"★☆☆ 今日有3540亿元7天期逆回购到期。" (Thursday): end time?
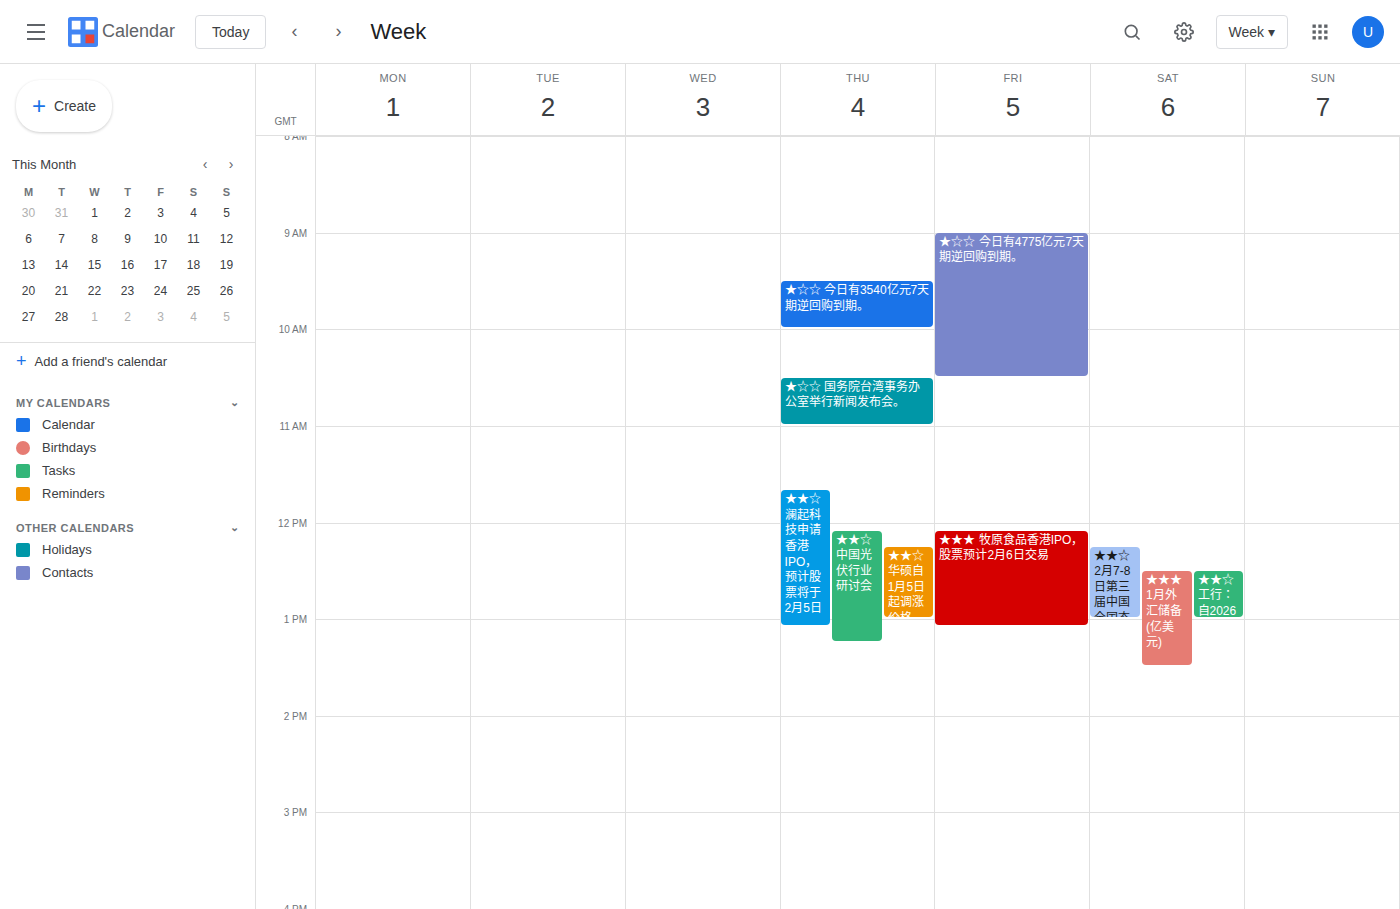
10:00